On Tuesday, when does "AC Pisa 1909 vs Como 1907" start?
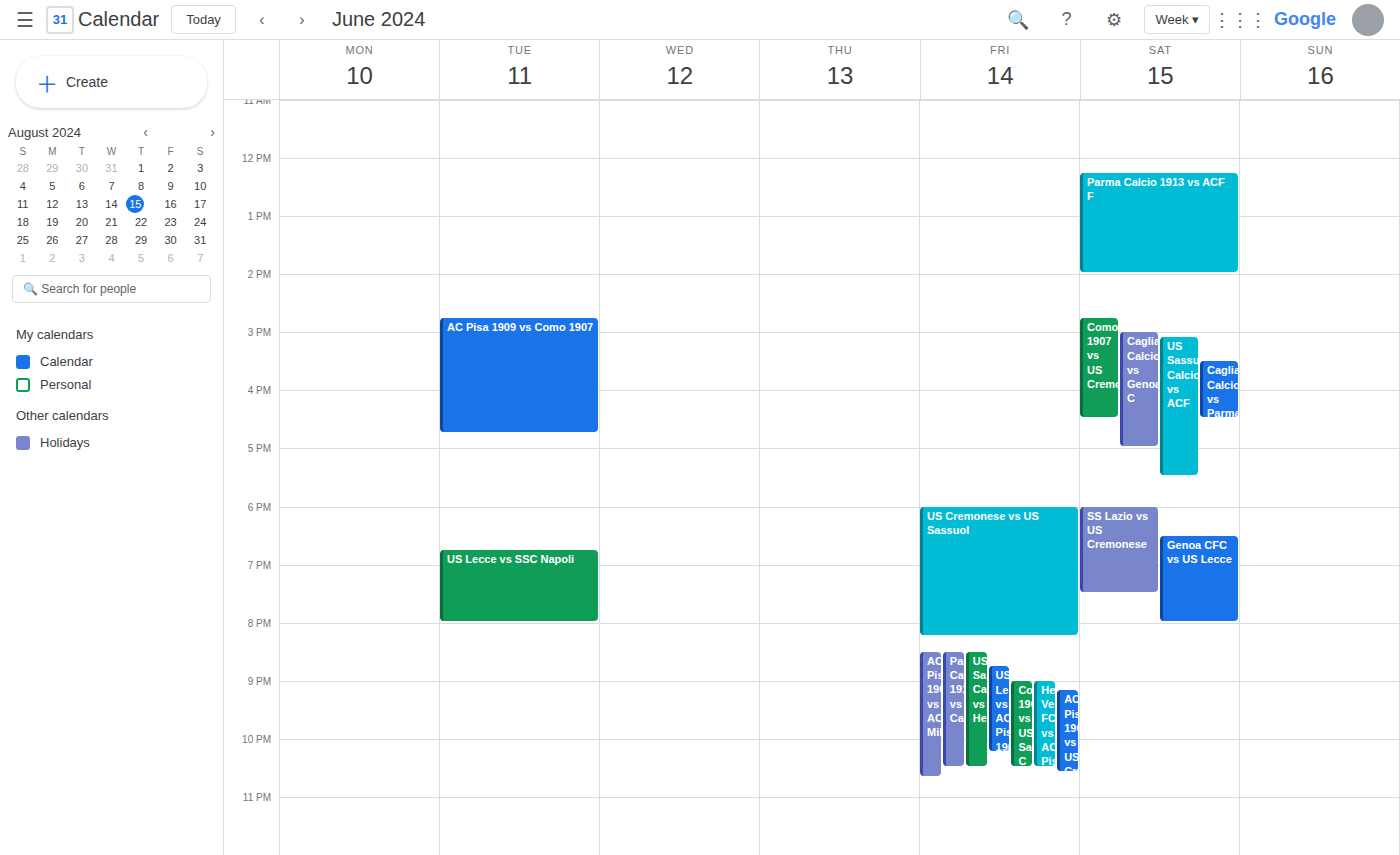
2:45 PM